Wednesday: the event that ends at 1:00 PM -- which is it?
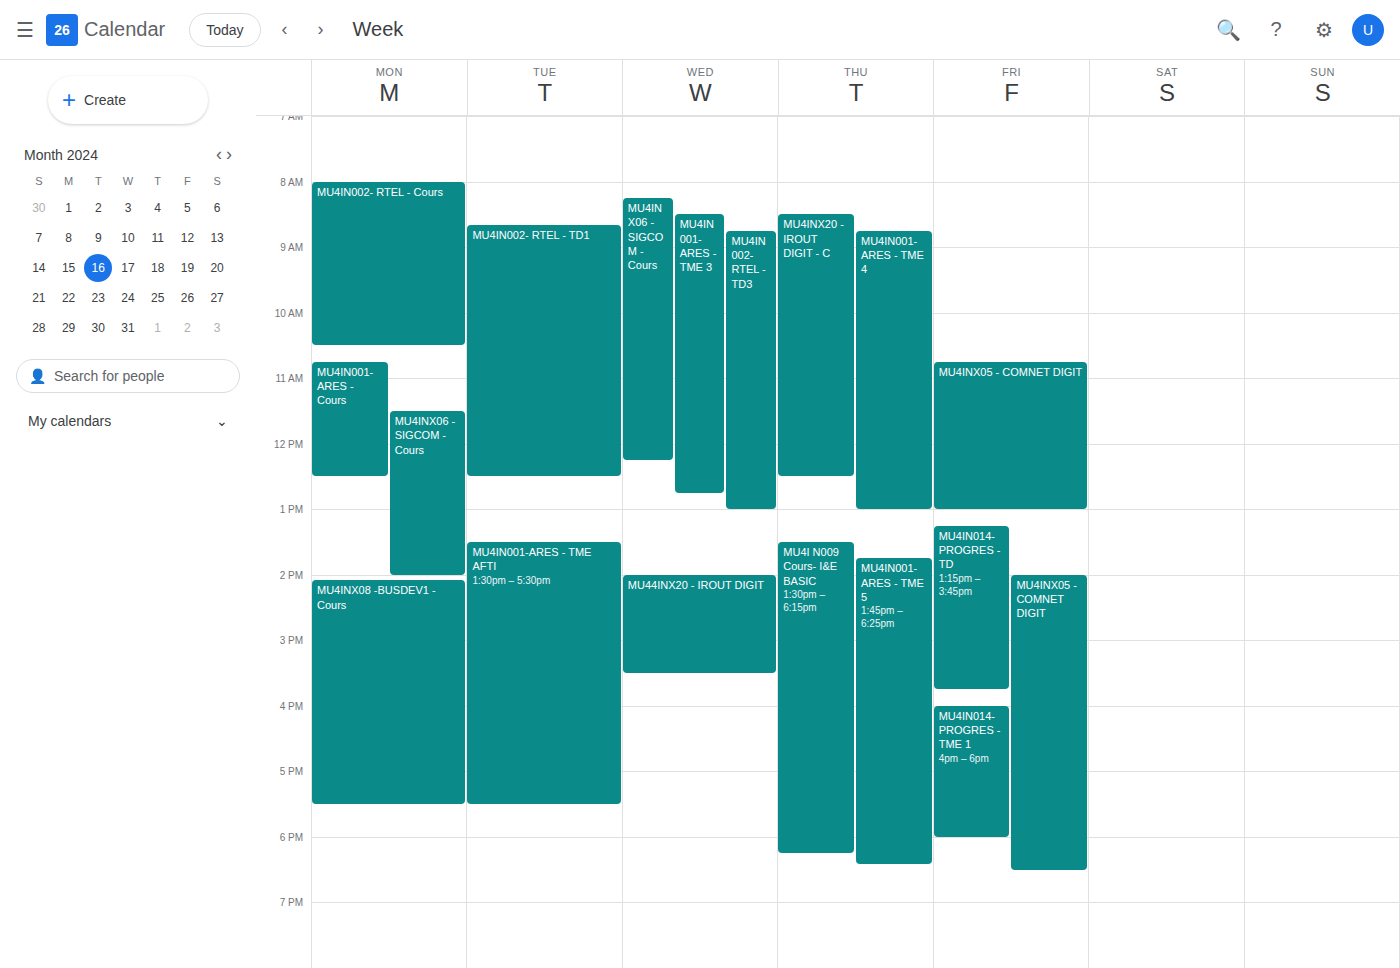
"MU4IN002- RTEL - TD3"